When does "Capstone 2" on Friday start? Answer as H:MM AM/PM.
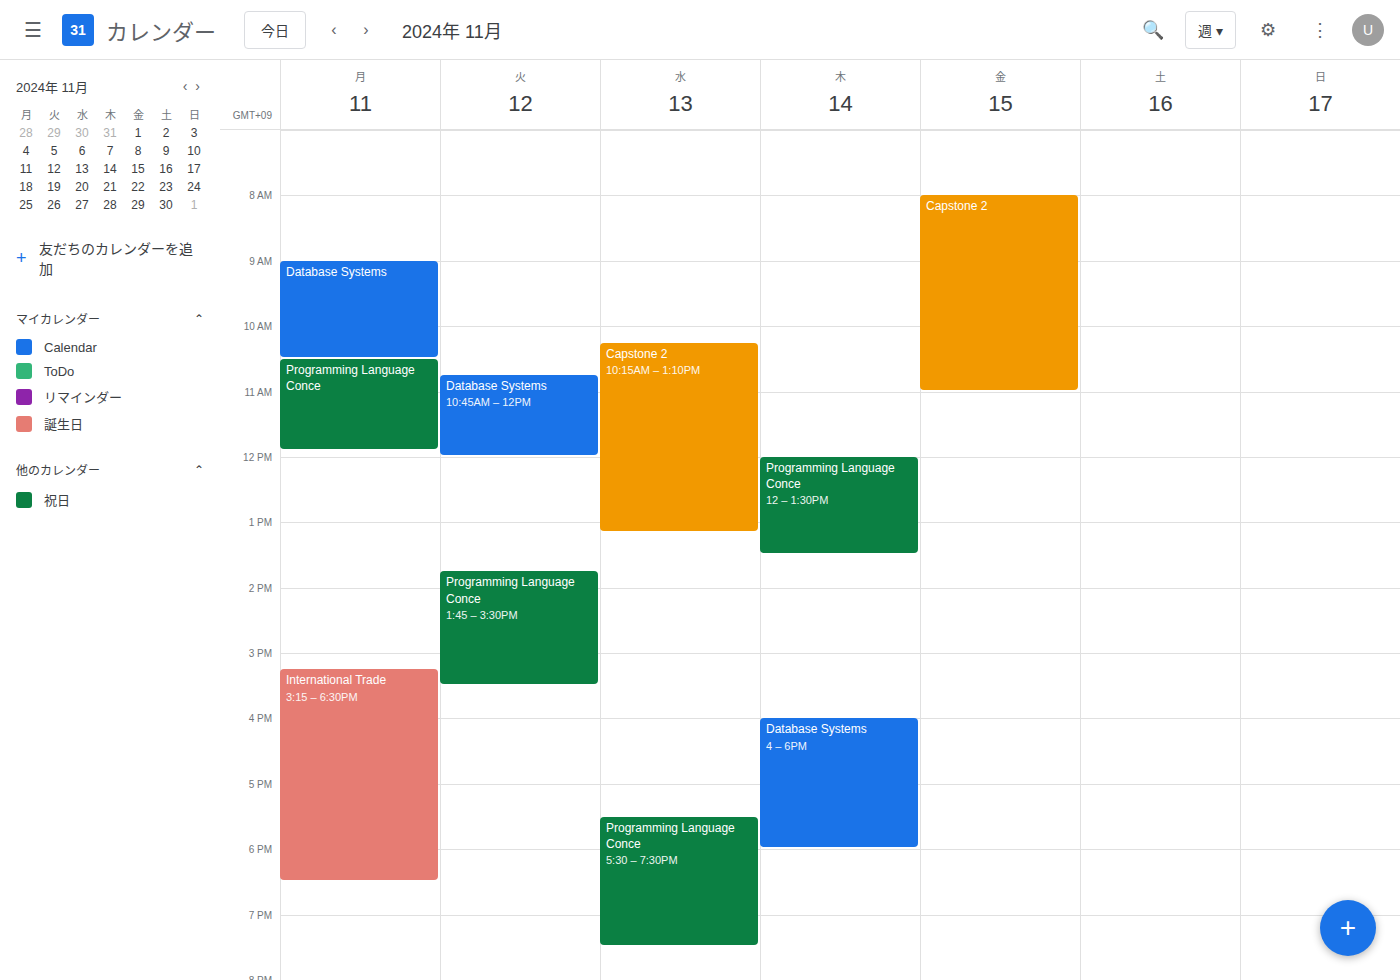
8:00 AM